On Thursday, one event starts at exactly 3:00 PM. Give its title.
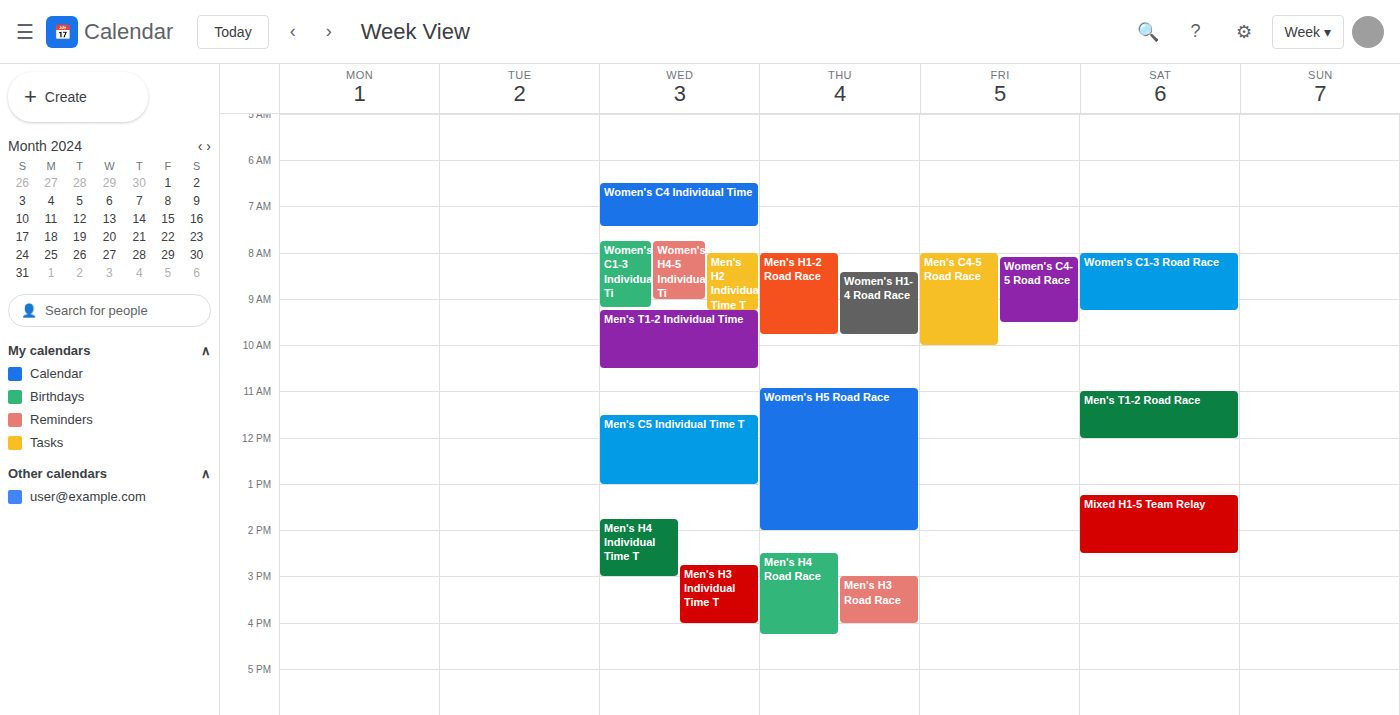
"Men's H3 Road Race"